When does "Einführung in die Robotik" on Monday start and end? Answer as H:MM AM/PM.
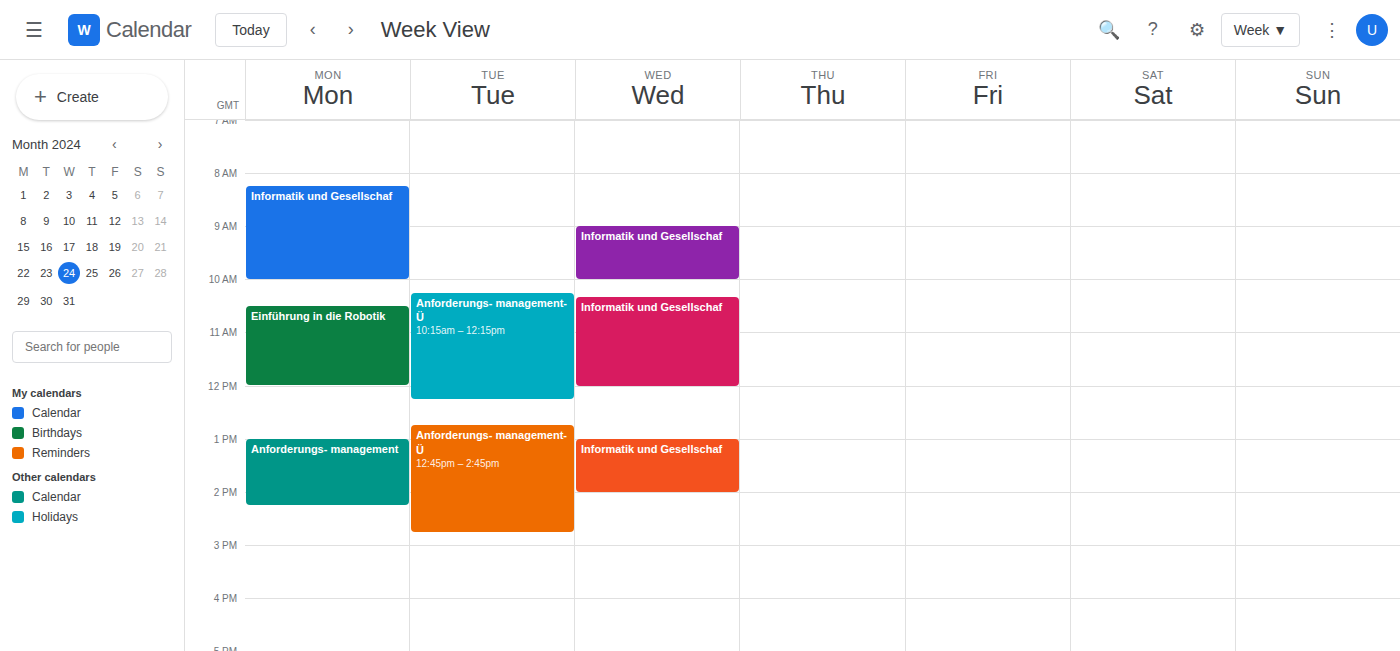
10:30 AM to 12:00 PM